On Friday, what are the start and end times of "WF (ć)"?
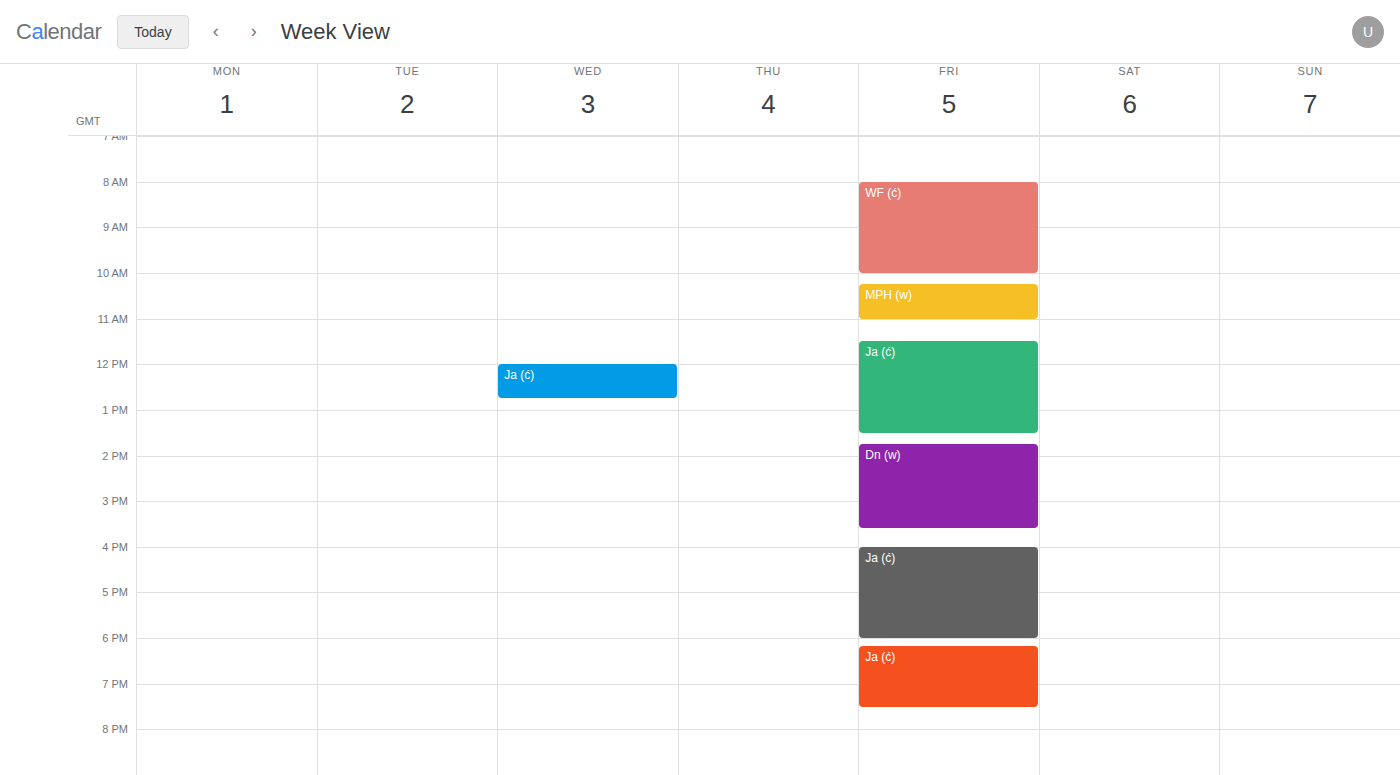
08:00 to 10:00